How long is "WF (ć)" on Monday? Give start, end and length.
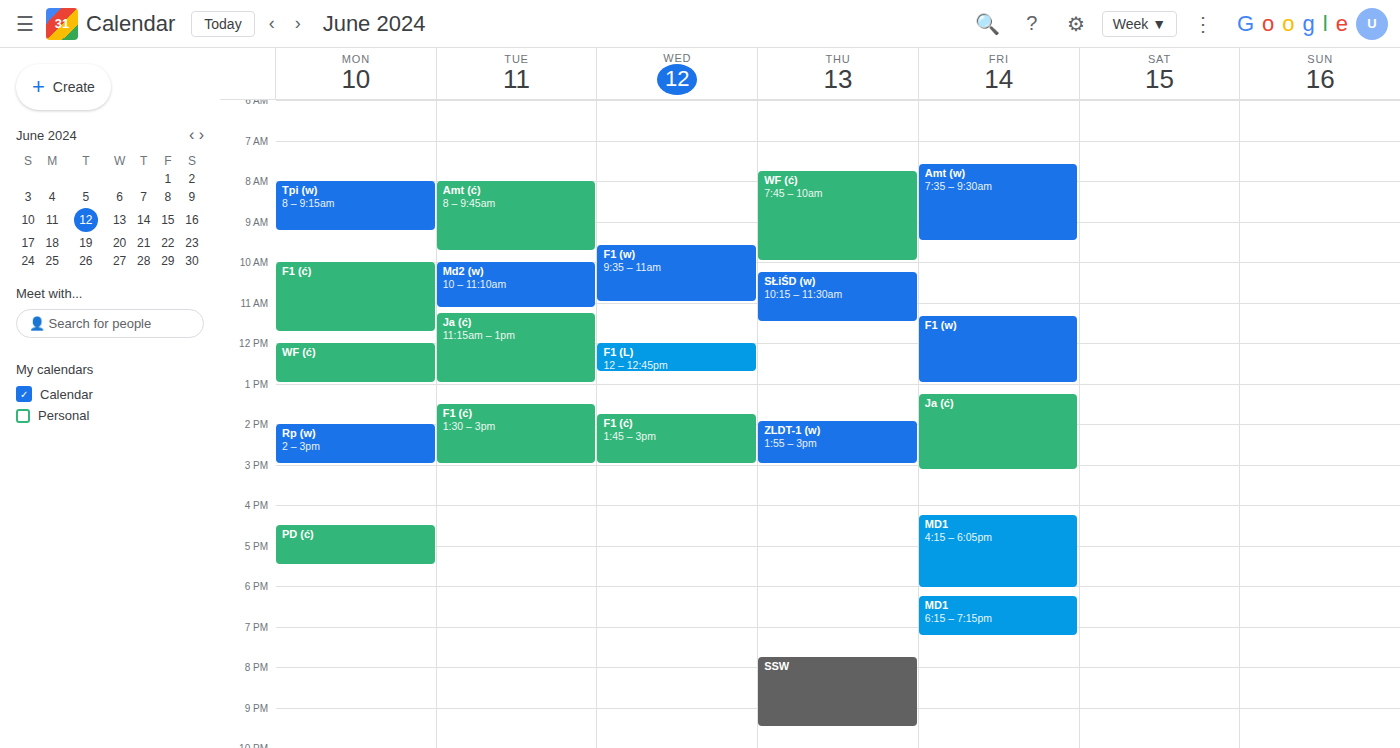
12:00 to 13:00, 1 hour